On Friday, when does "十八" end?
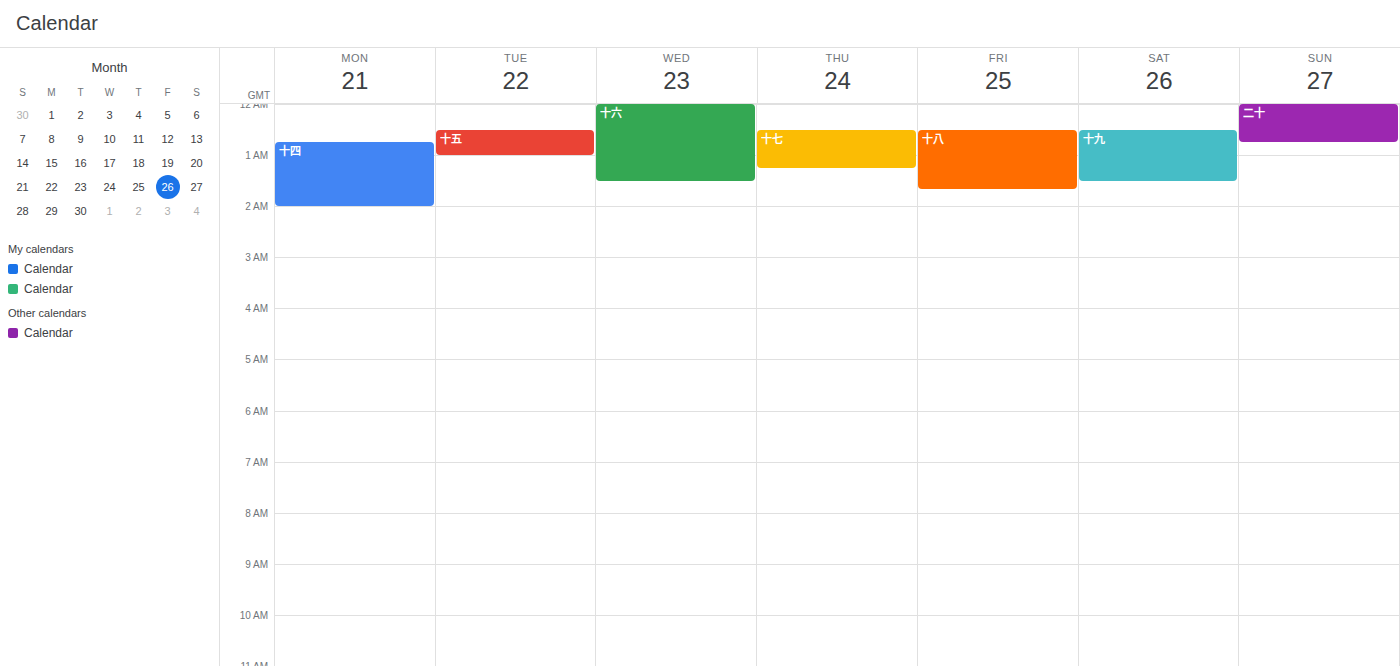
1:40 AM